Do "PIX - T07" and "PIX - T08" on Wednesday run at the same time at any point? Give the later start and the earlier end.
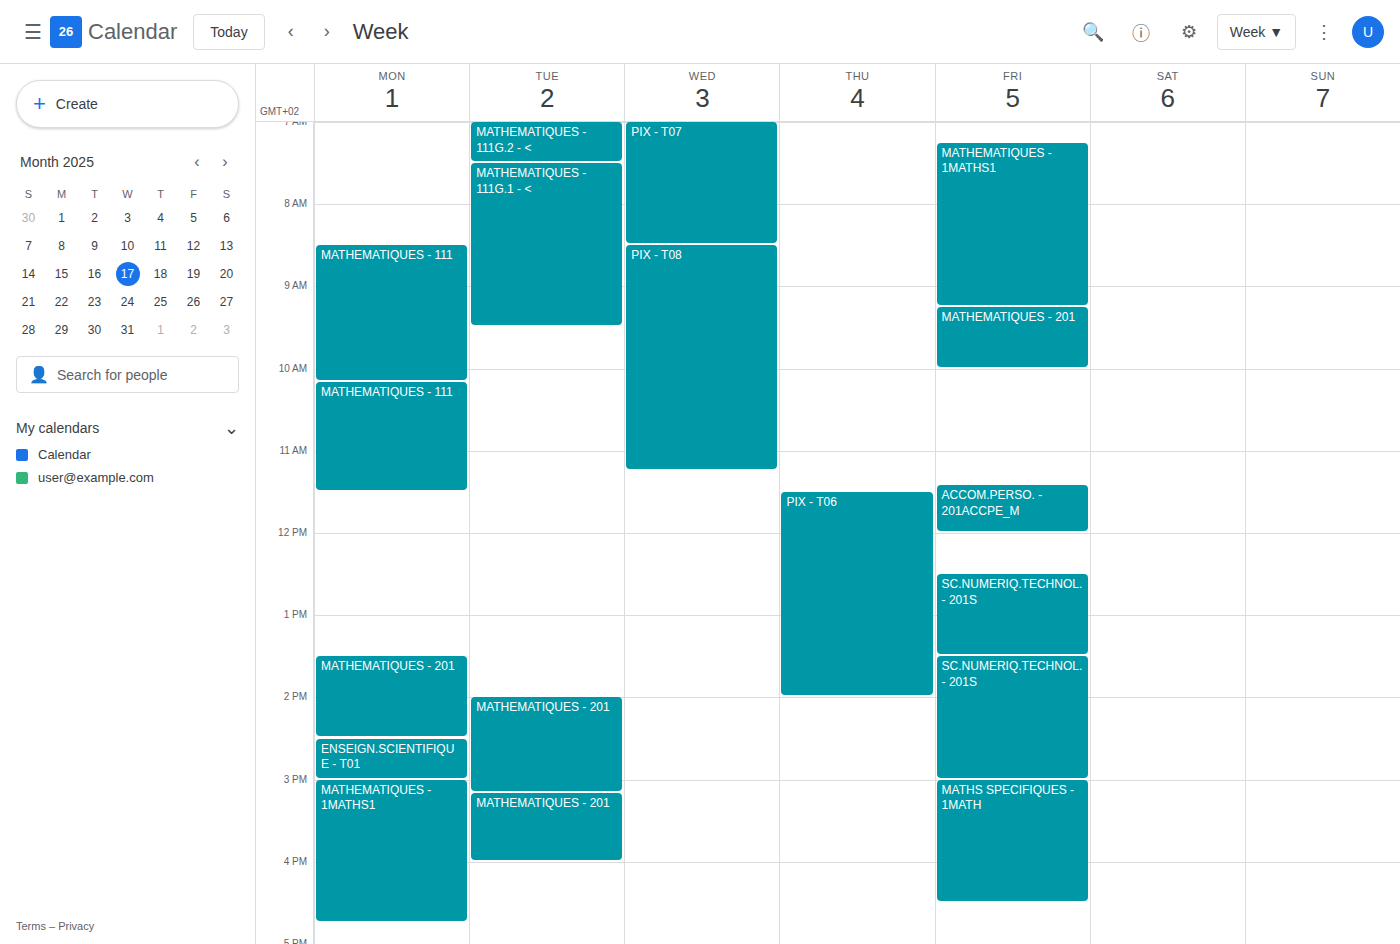
"PIX - T07" ends at 8:30 AM, exactly when "PIX - T08" starts -- they touch but do not overlap.